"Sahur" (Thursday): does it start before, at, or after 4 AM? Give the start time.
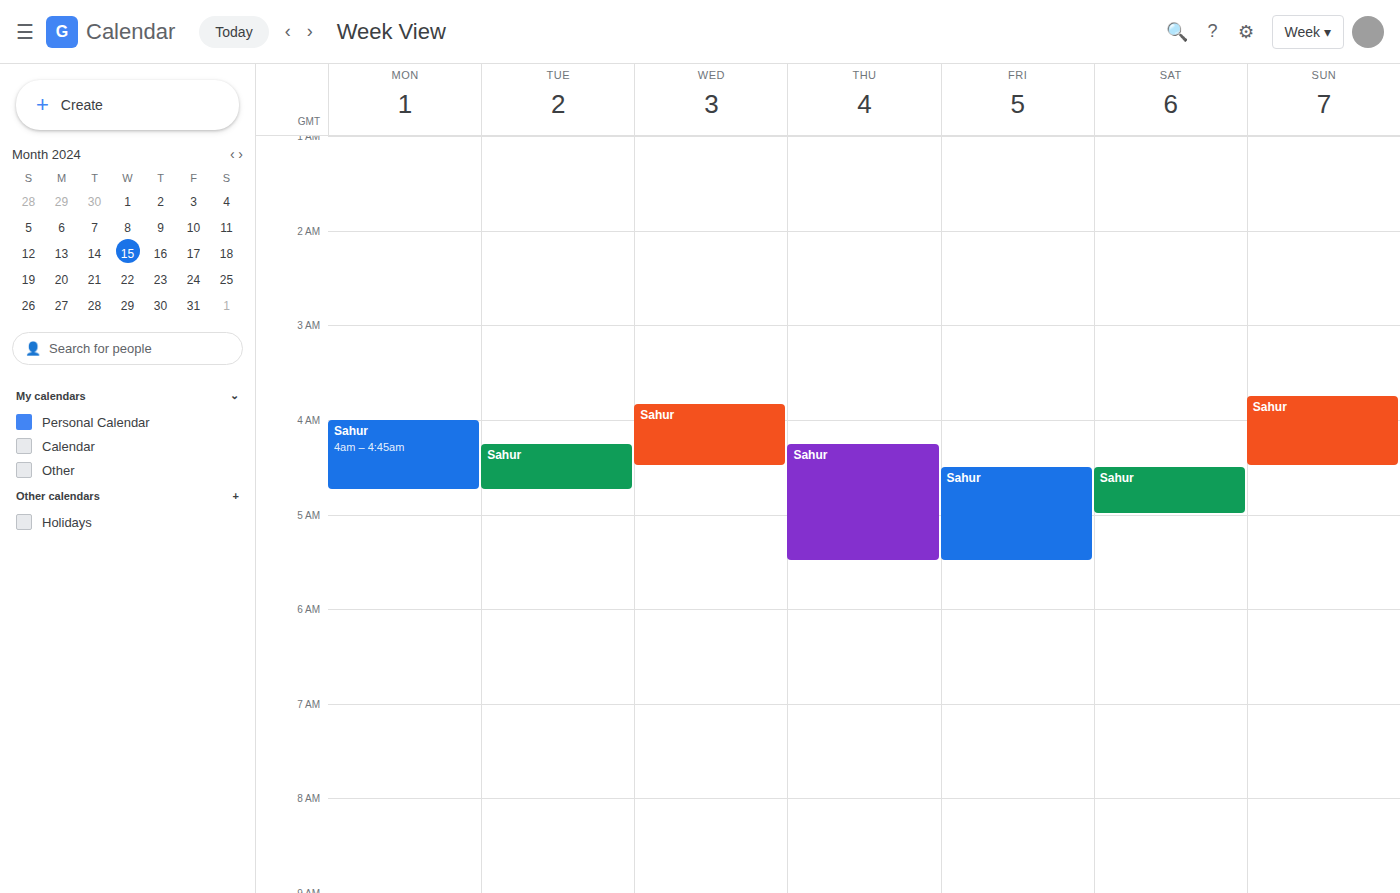
4:15 AM -- after 4 AM, 15 minutes below the 4 AM line.